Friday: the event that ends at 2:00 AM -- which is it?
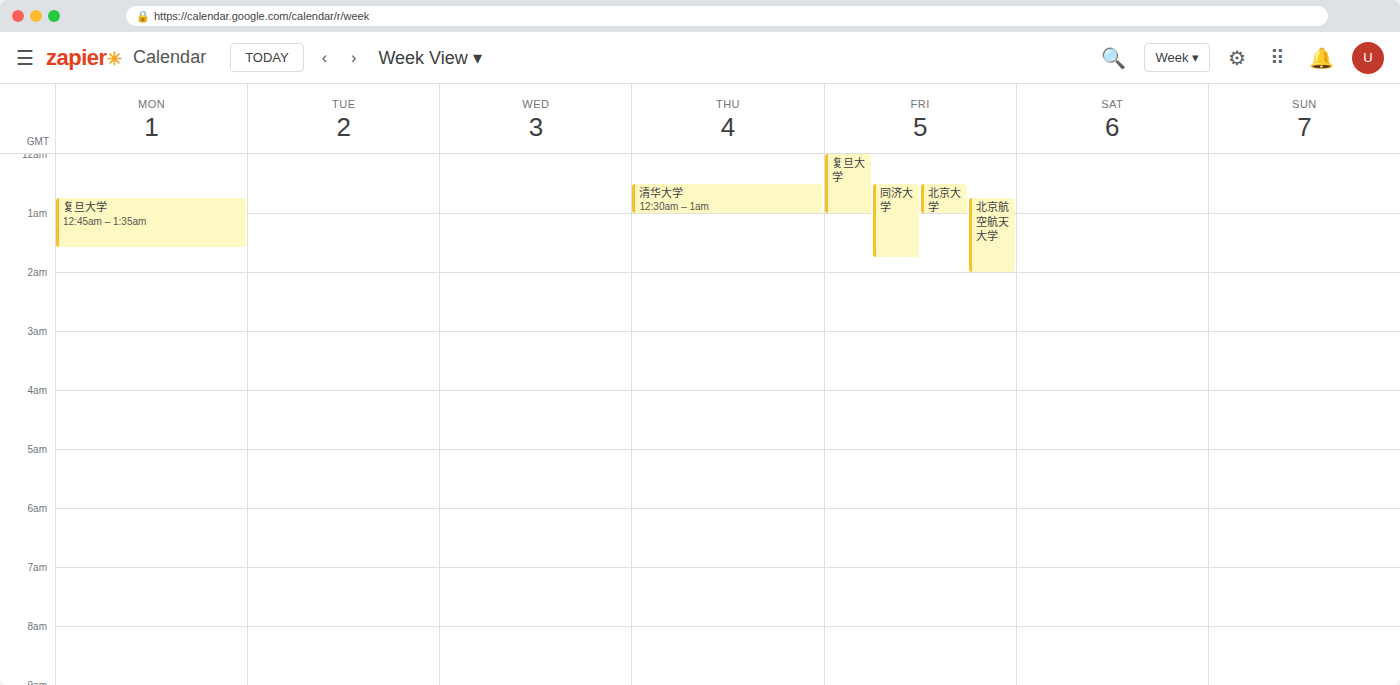
"北京航空航天大学"